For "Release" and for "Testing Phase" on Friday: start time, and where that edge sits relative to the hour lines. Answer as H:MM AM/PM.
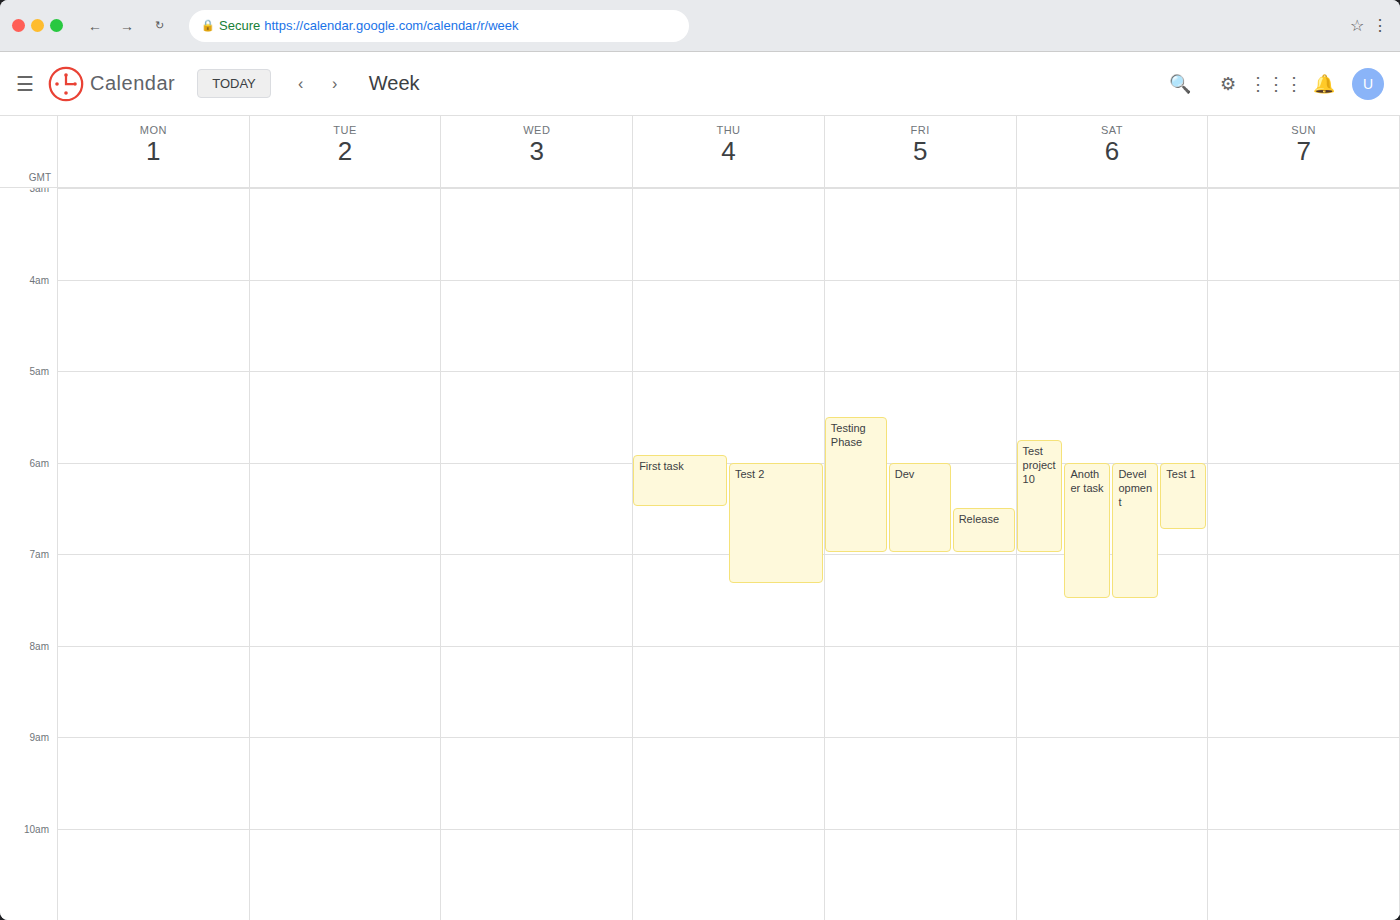
"Release": 6:30 AM, halfway between the 6 AM and 7 AM lines. "Testing Phase": 5:30 AM, halfway between the 5 AM and 6 AM lines.